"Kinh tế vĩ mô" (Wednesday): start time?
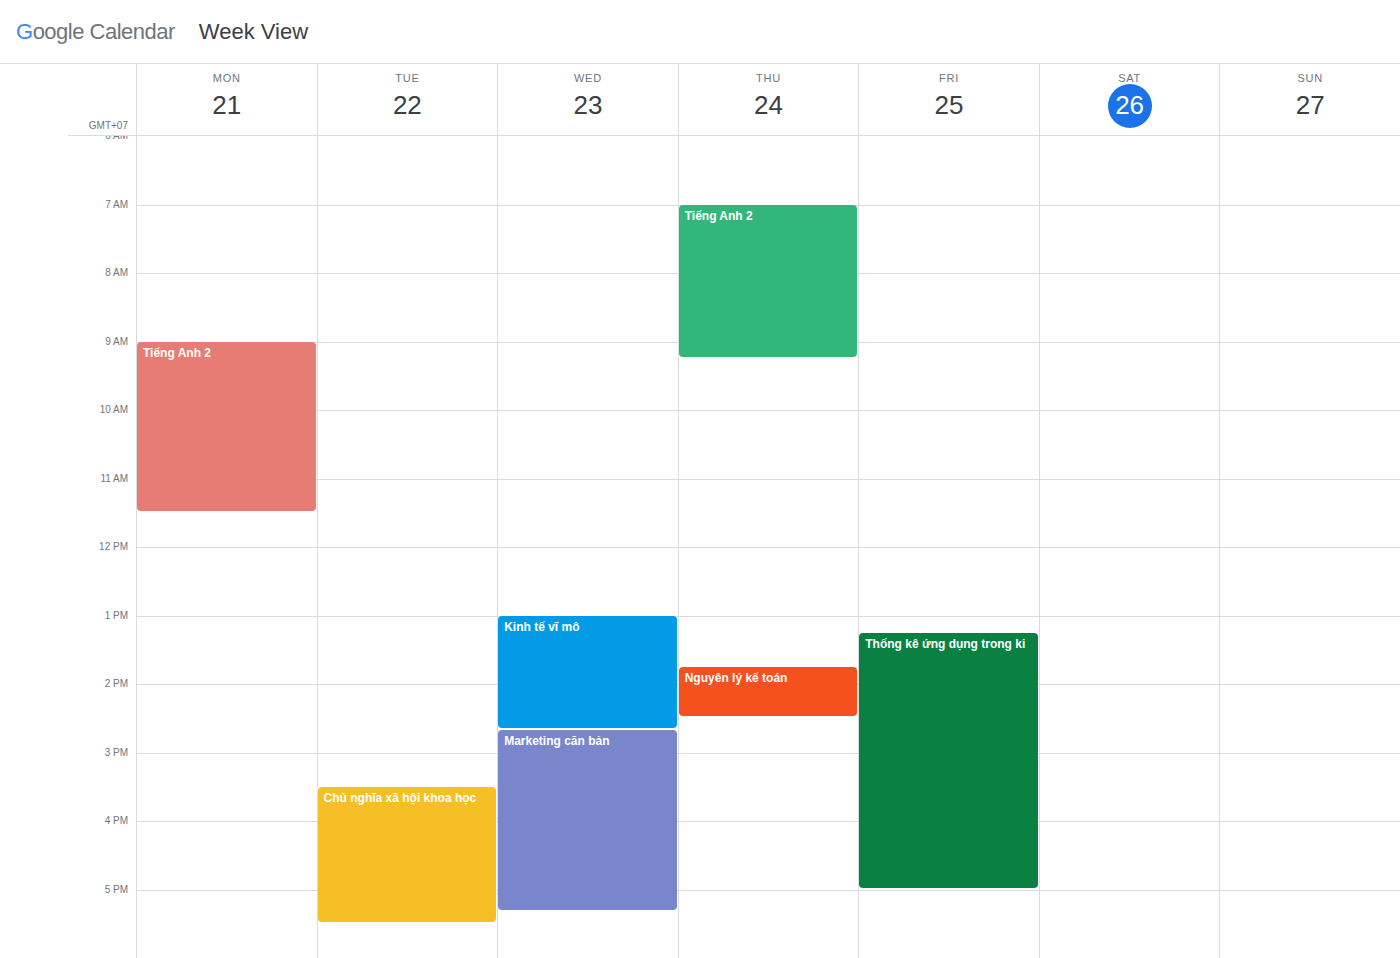
13:00